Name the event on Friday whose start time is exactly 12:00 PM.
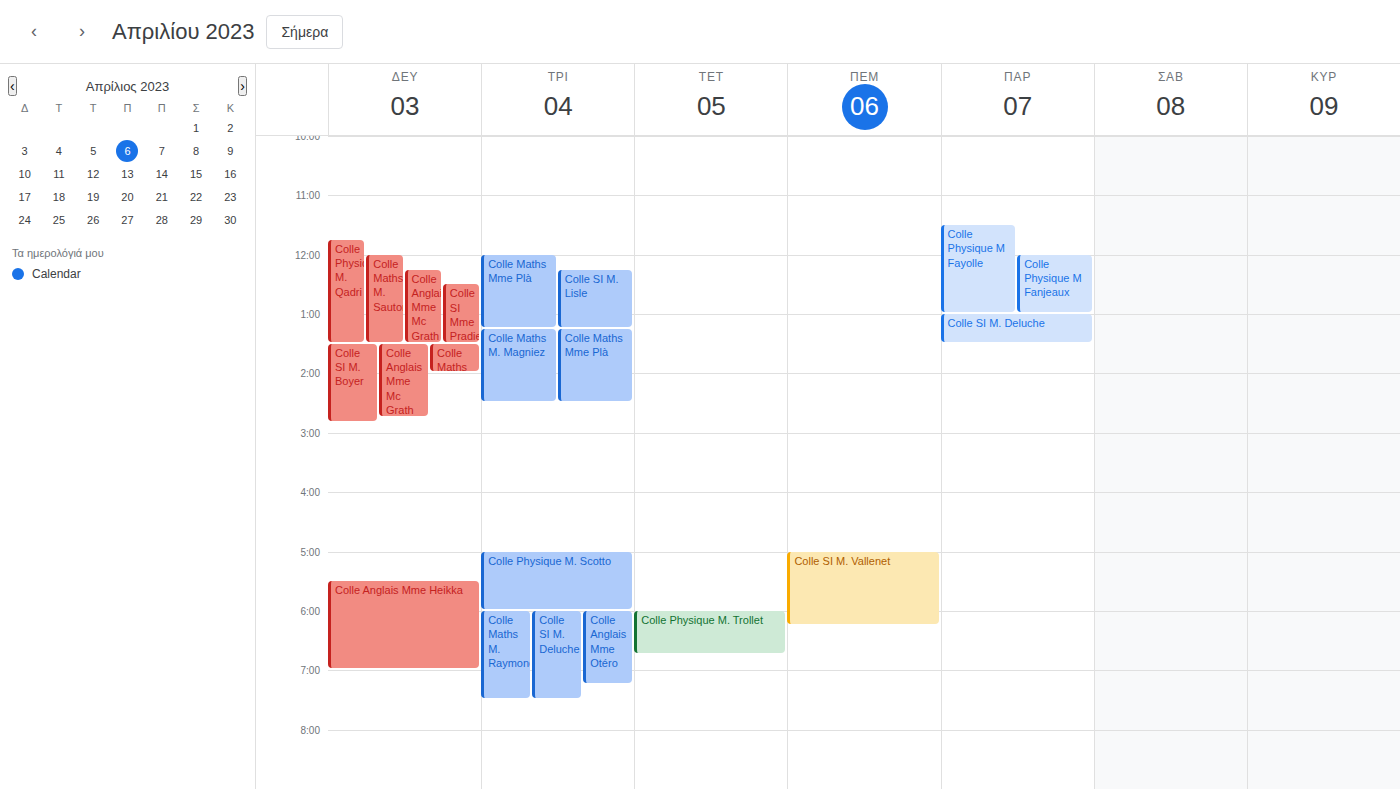
"Colle Physique M Fanjeaux"